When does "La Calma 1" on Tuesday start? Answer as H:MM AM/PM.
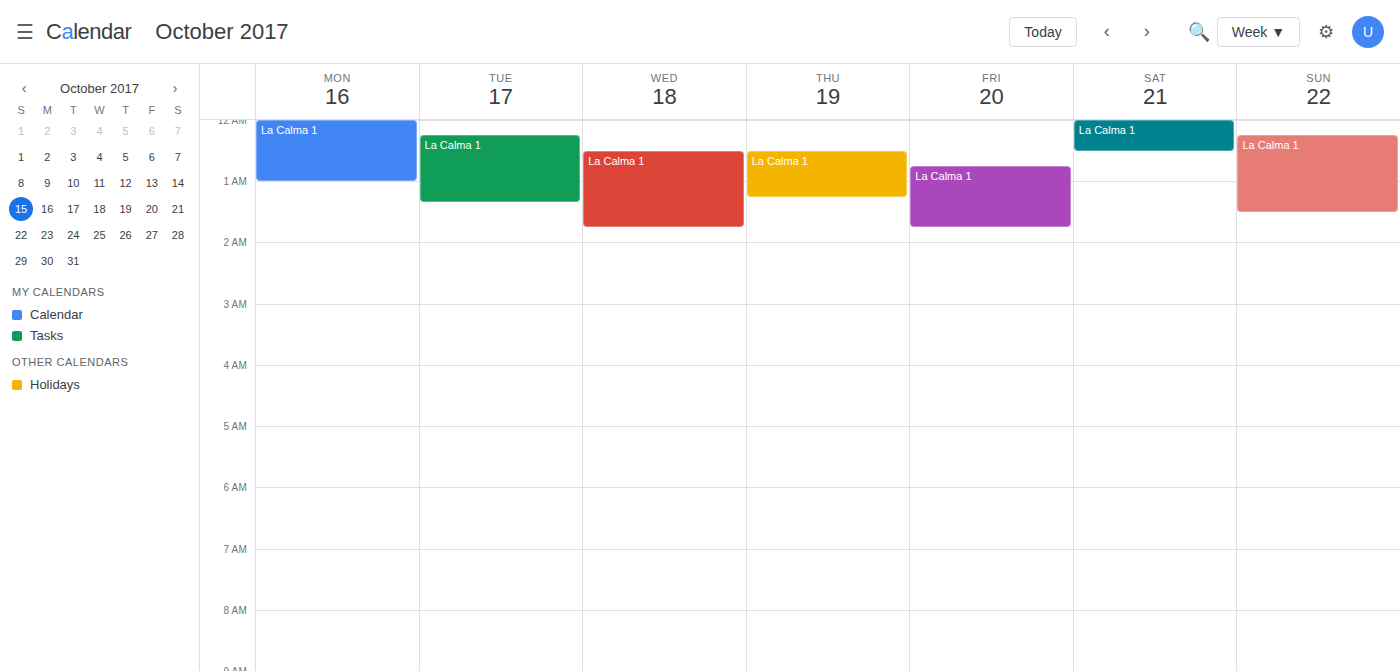
12:15 AM